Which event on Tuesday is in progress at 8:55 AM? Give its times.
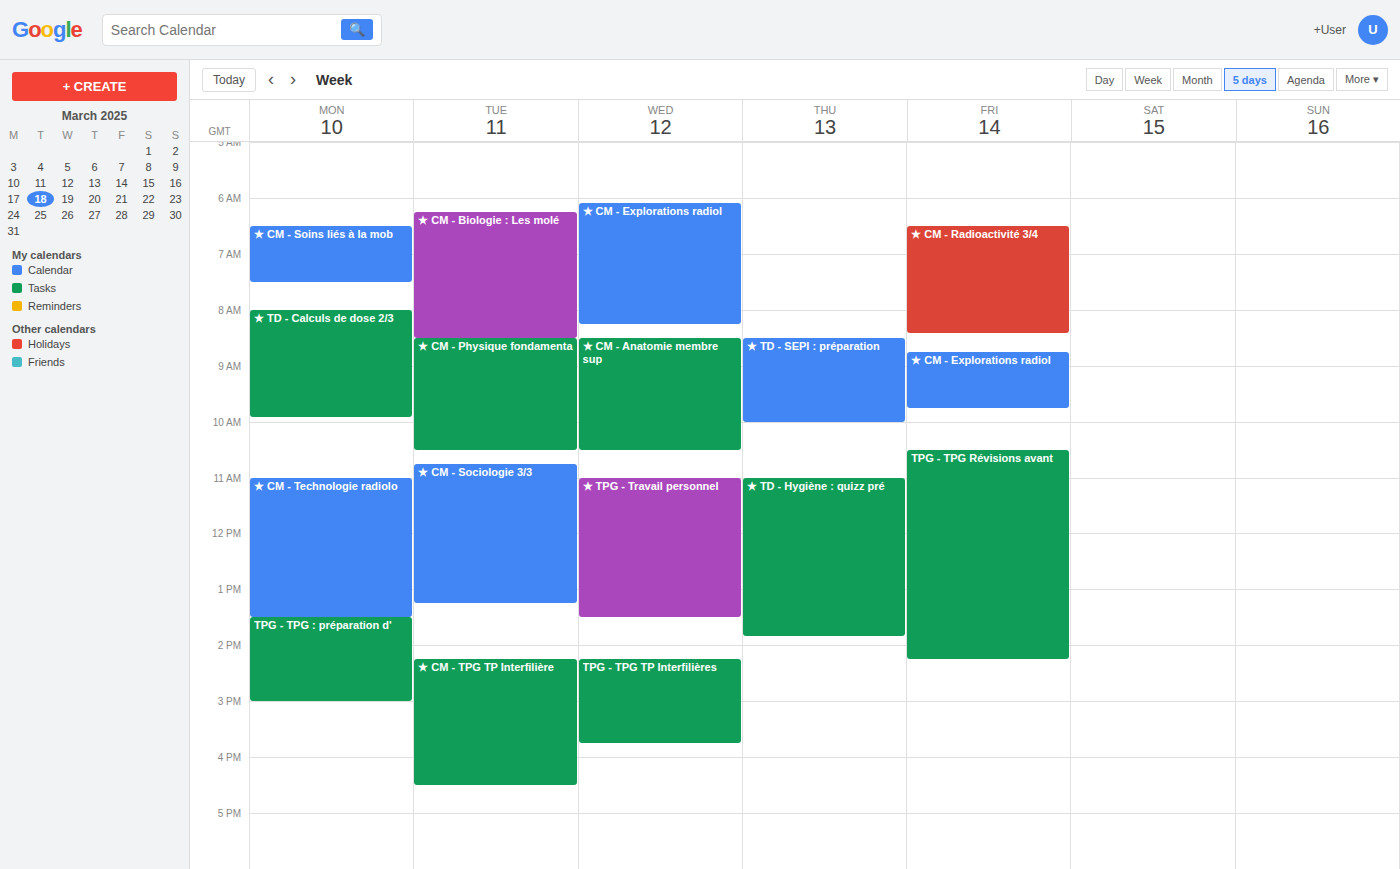
"★ CM - Physique fondamenta", 8:30 AM to 10:30 AM